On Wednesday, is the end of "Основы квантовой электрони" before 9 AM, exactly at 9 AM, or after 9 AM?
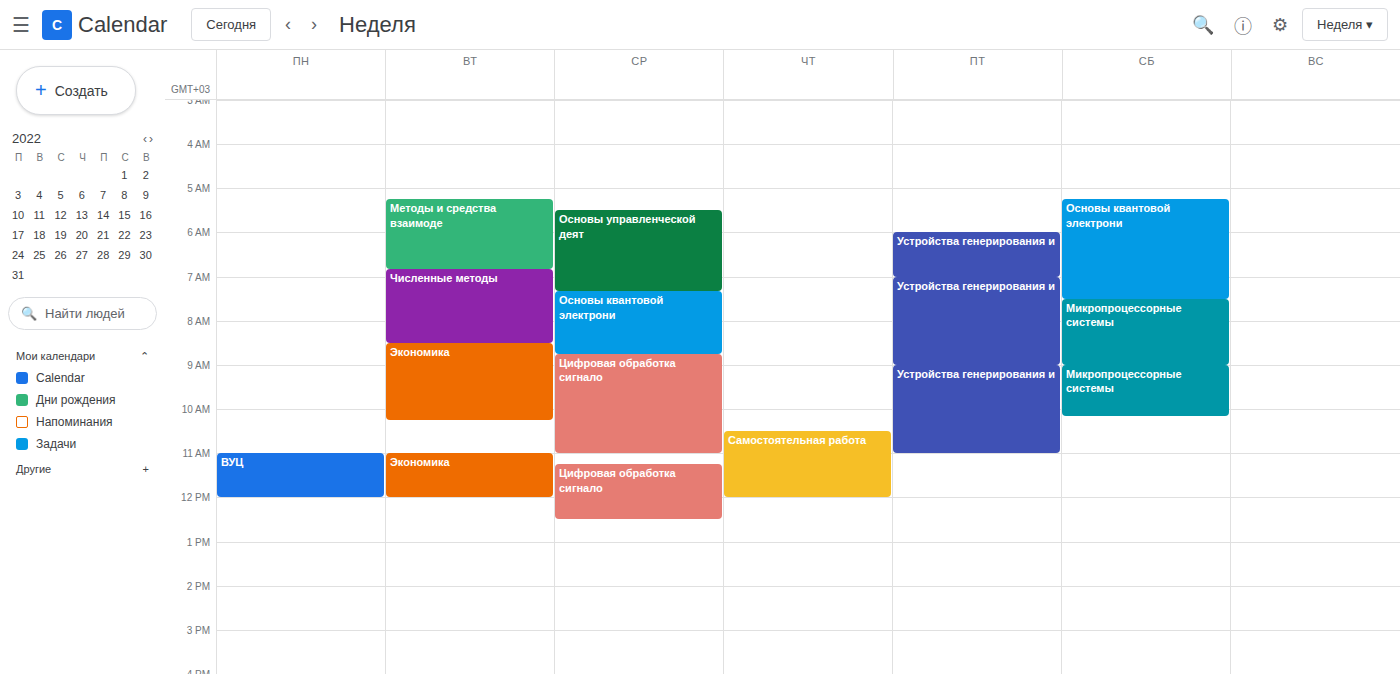
8:45 AM -- before 9 AM, 15 minutes above the 9 AM line.